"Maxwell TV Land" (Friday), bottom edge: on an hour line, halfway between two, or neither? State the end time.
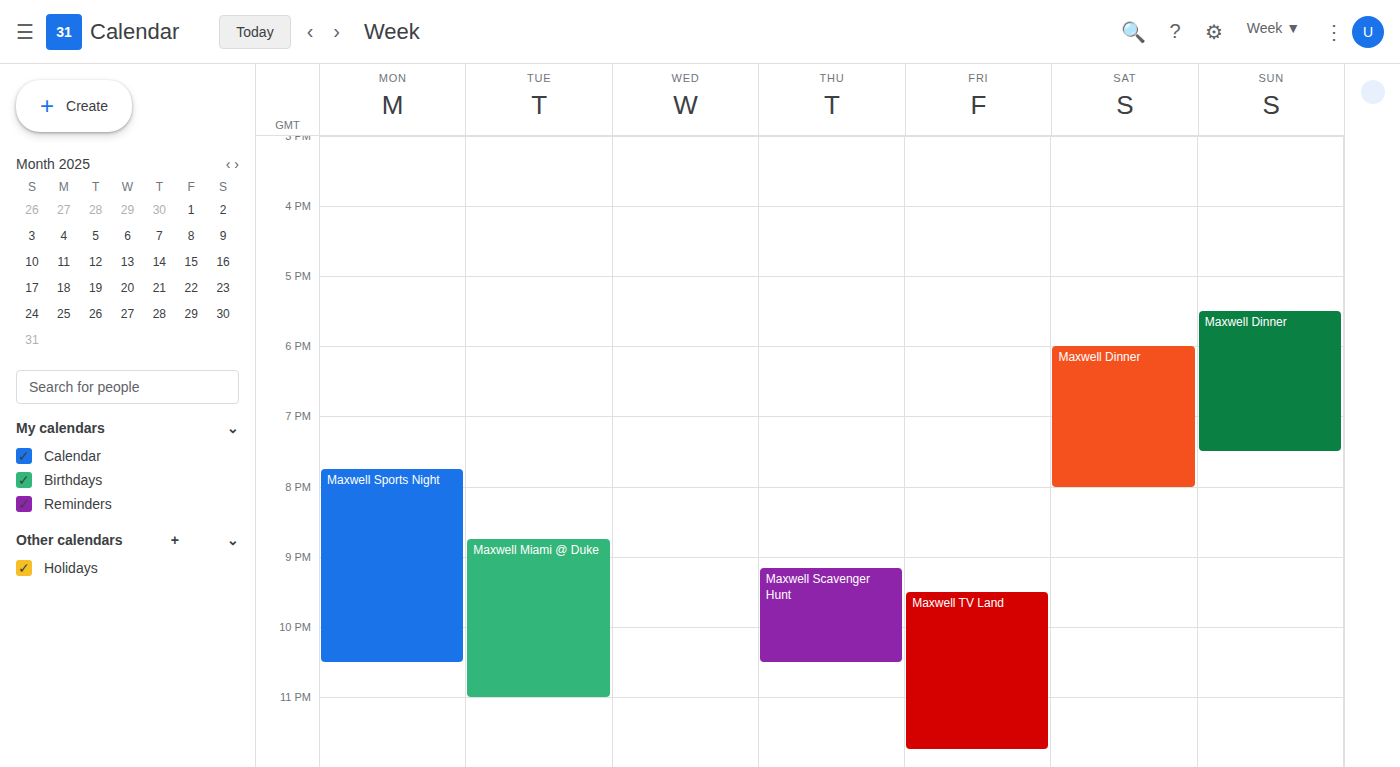
11:45 PM -- neither: three quarters of the way from the 11 PM line to the 12 AM line.